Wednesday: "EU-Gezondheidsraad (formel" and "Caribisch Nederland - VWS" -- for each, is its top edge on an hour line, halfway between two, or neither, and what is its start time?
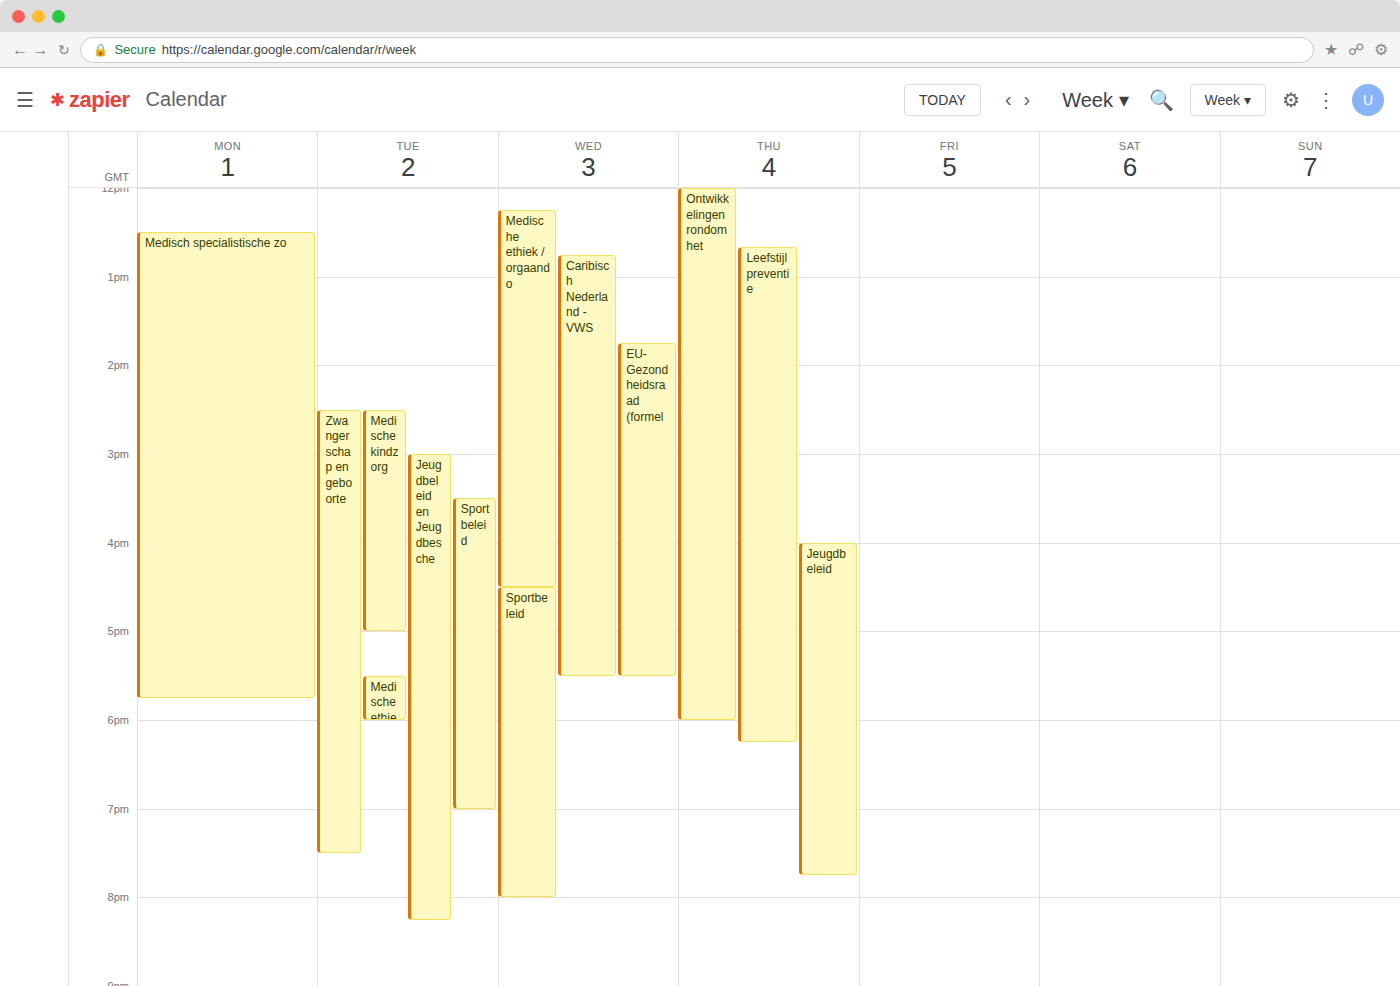
"EU-Gezondheidsraad (formel": 1:45 PM, neither: three quarters of the way from the 1 PM line to the 2 PM line. "Caribisch Nederland - VWS": 12:45 PM, neither: three quarters of the way from the 12 PM line to the 1 PM line.